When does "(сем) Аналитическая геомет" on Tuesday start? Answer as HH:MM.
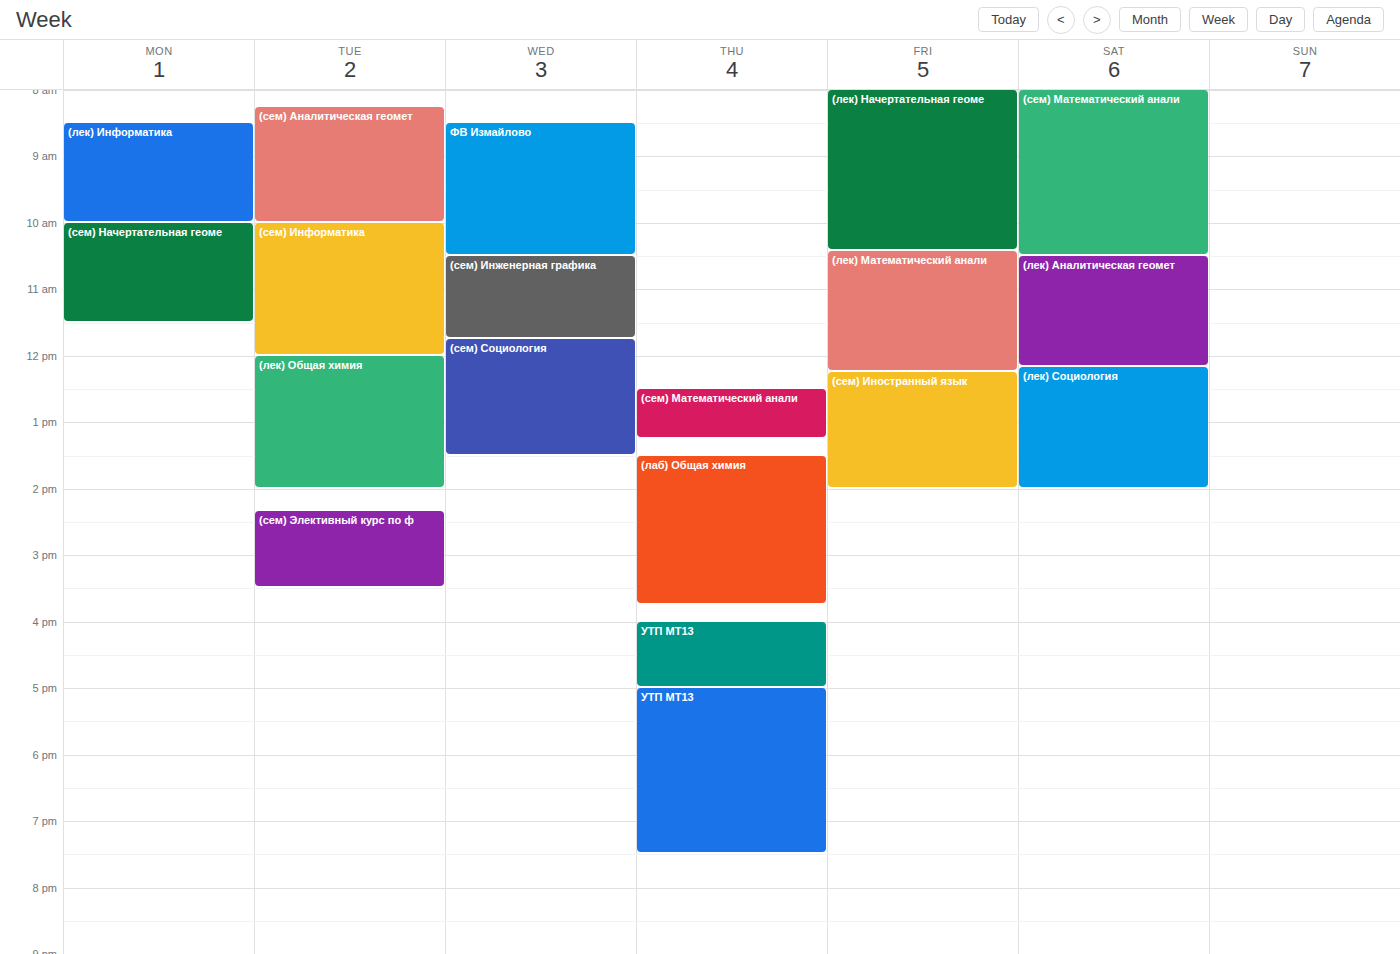
08:15